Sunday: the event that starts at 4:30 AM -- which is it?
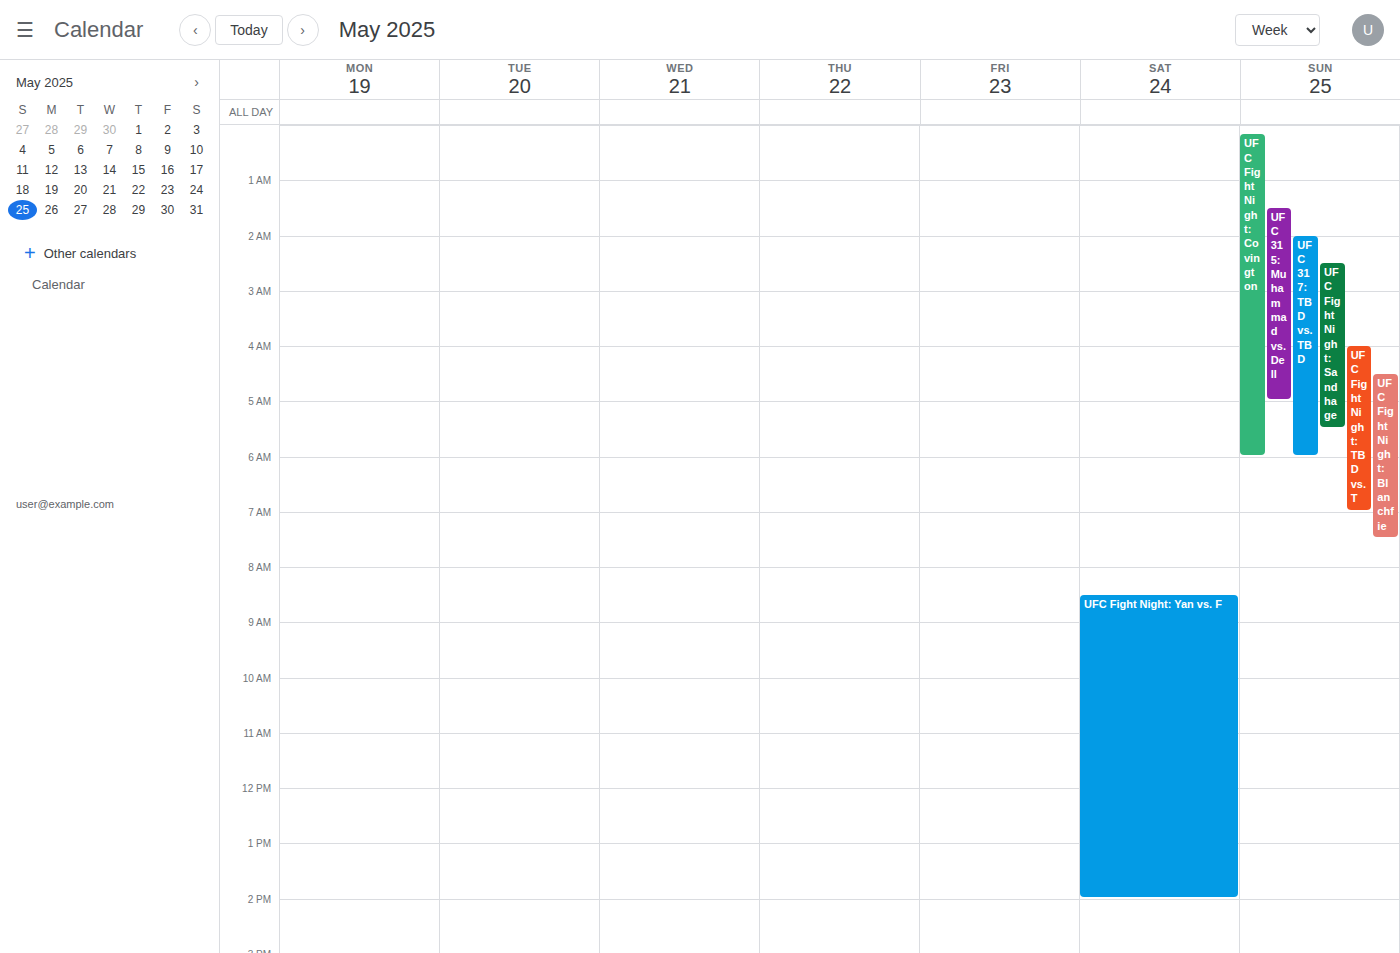
"UFC Fight Night: Blanchfie"